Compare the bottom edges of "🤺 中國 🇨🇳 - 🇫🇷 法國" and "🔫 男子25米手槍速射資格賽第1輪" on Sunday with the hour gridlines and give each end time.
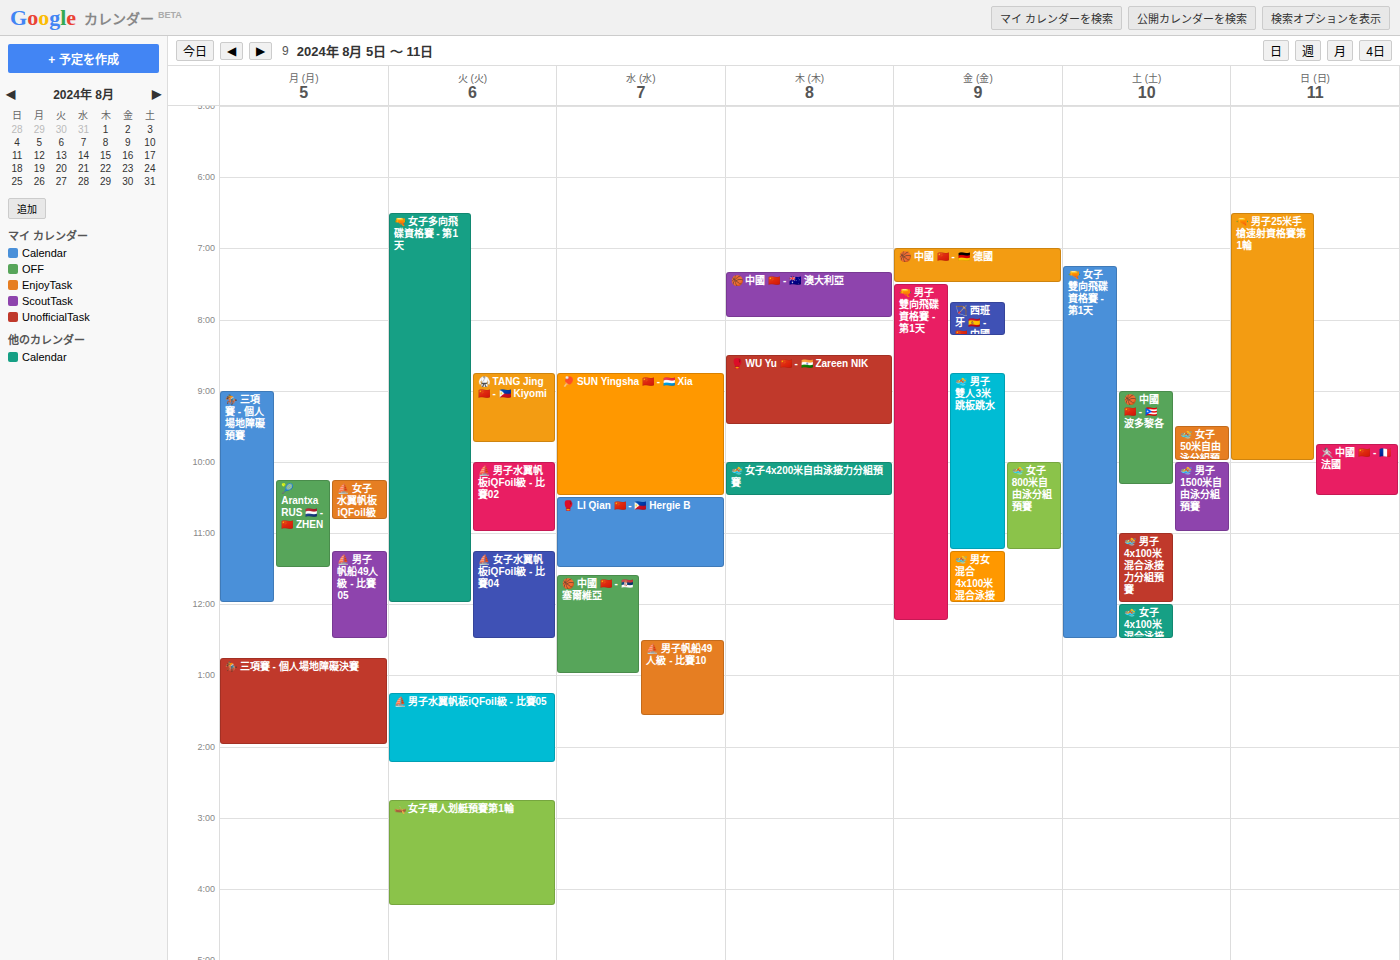
"🤺 中國 🇨🇳 - 🇫🇷 法國": 10:30 AM, halfway between the 10 AM and 11 AM lines. "🔫 男子25米手槍速射資格賽第1輪": 10:00 AM, exactly on the 10 AM line.